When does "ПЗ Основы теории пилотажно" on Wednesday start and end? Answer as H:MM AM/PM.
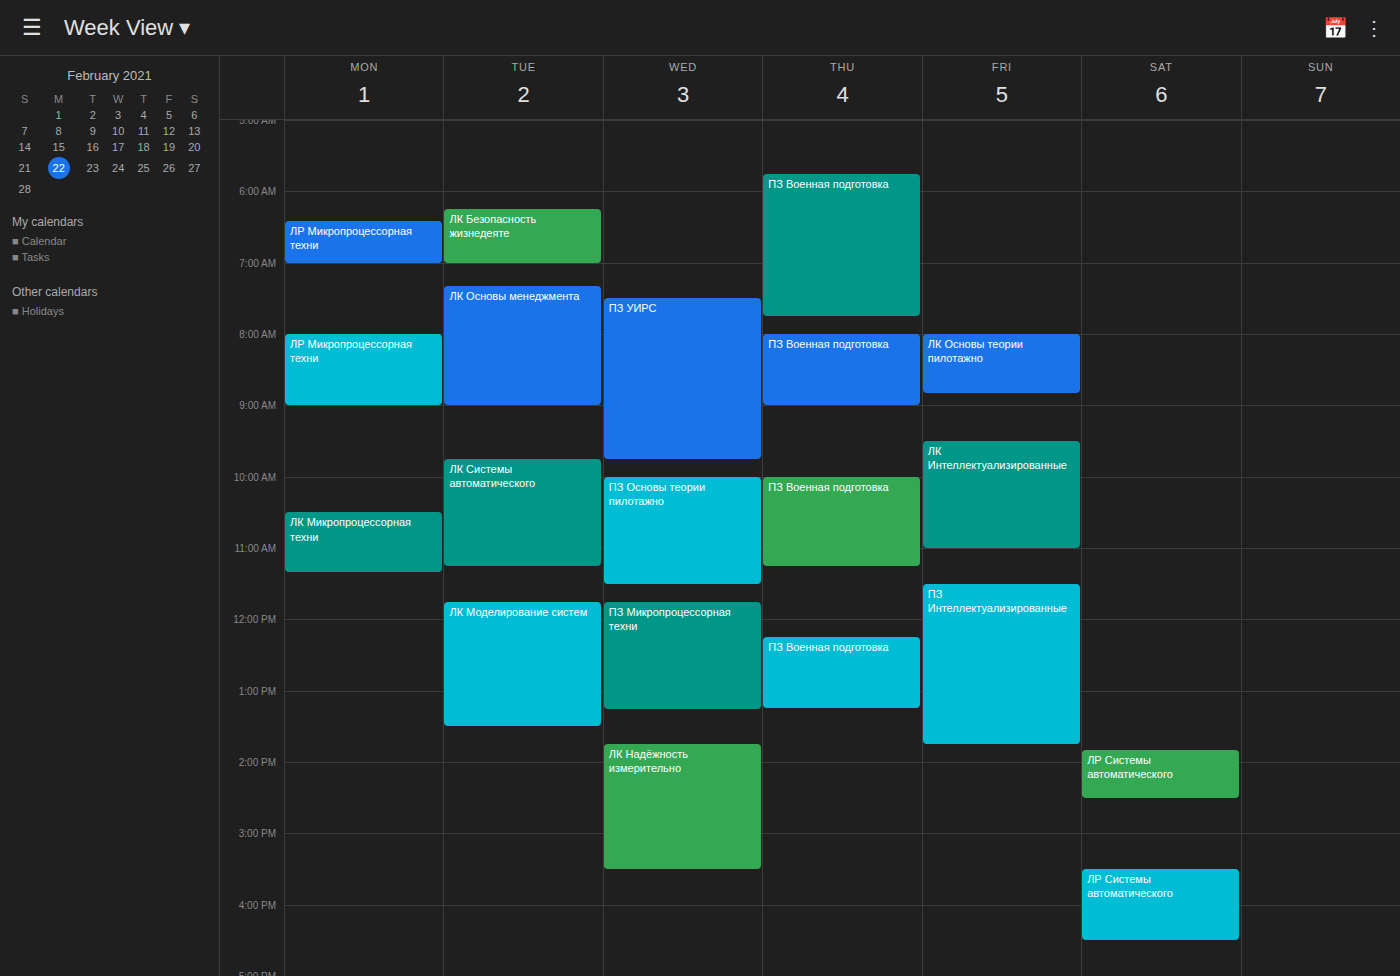
10:00 AM to 11:30 AM